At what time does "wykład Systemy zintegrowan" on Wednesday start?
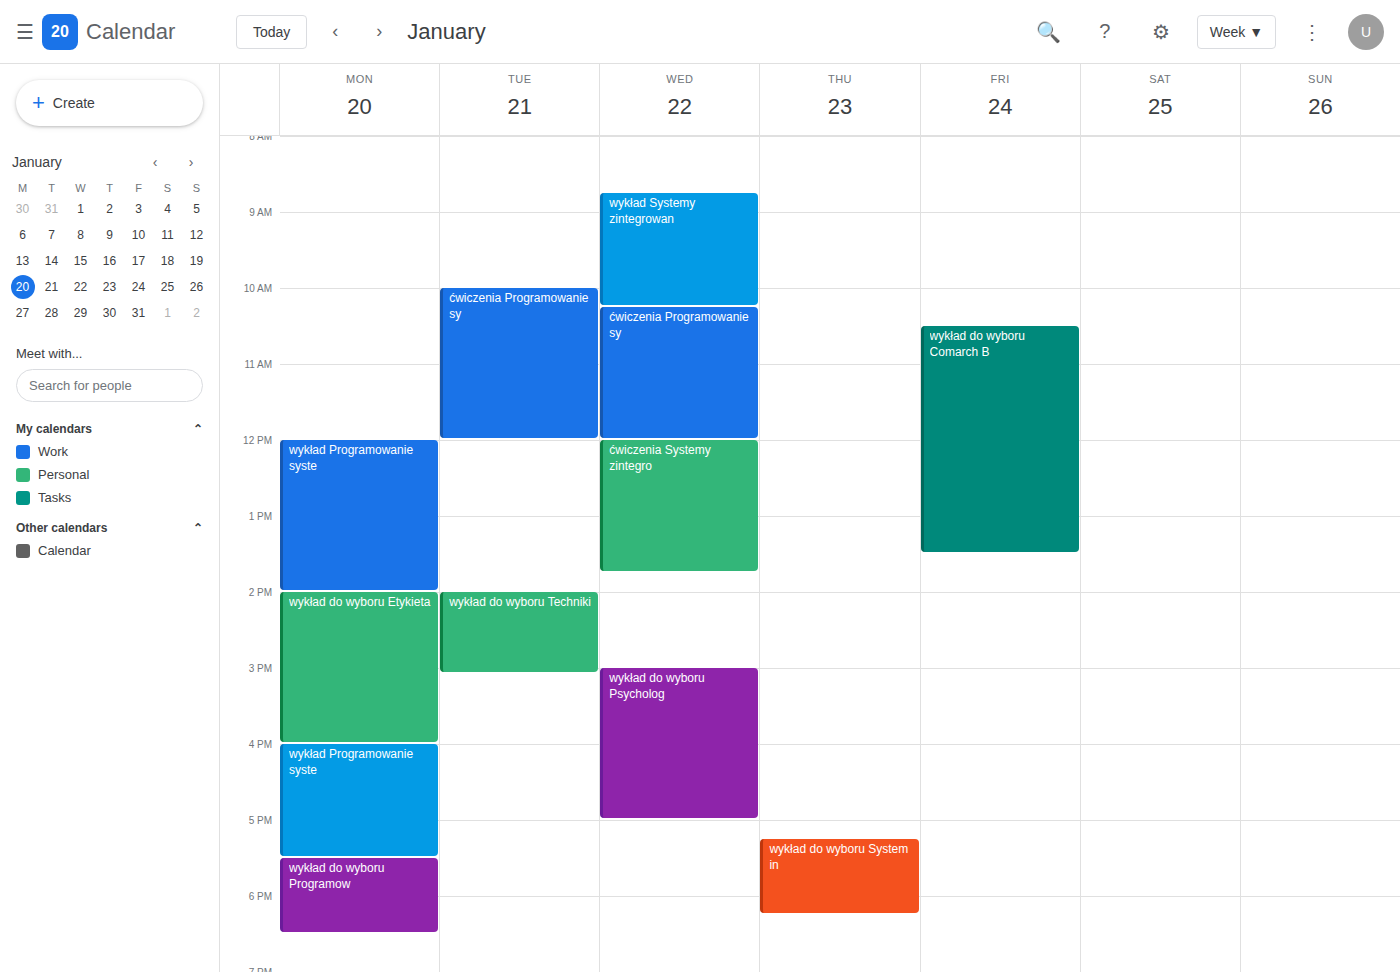
8:45 AM